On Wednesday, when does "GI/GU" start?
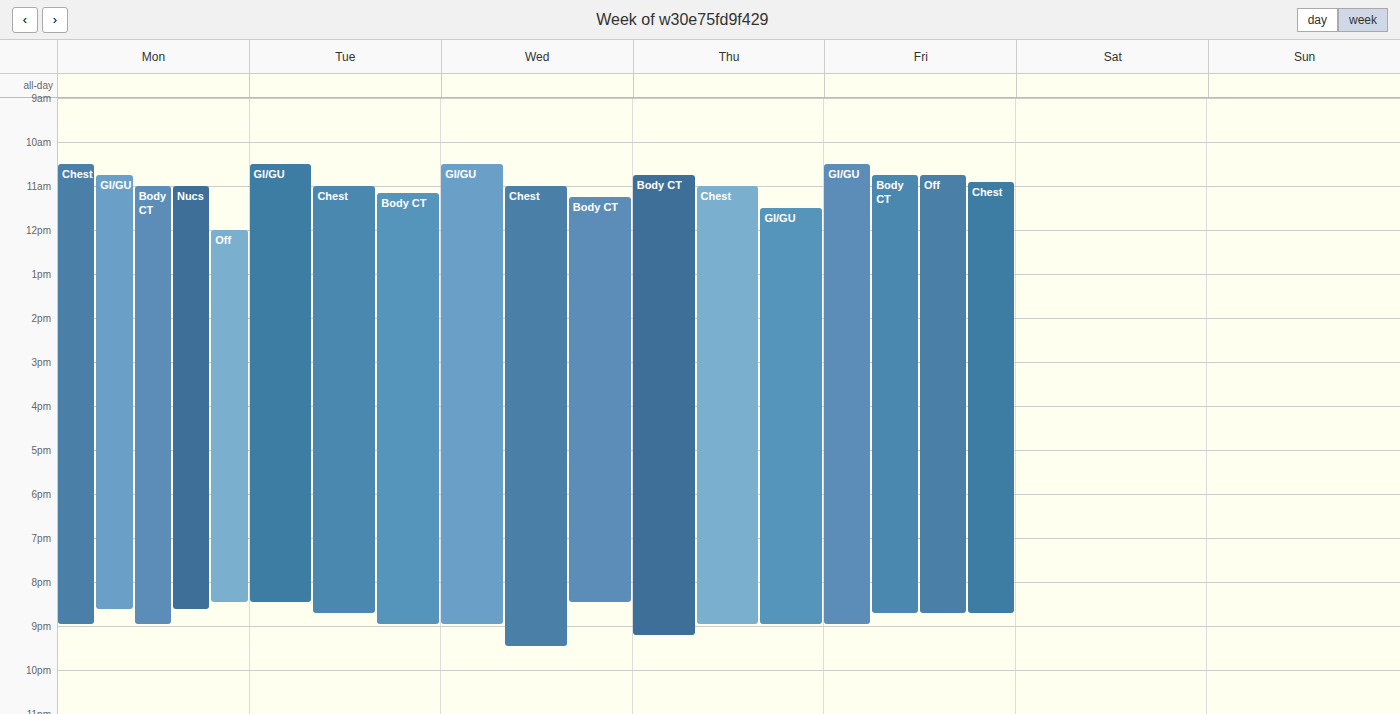
10:30 AM